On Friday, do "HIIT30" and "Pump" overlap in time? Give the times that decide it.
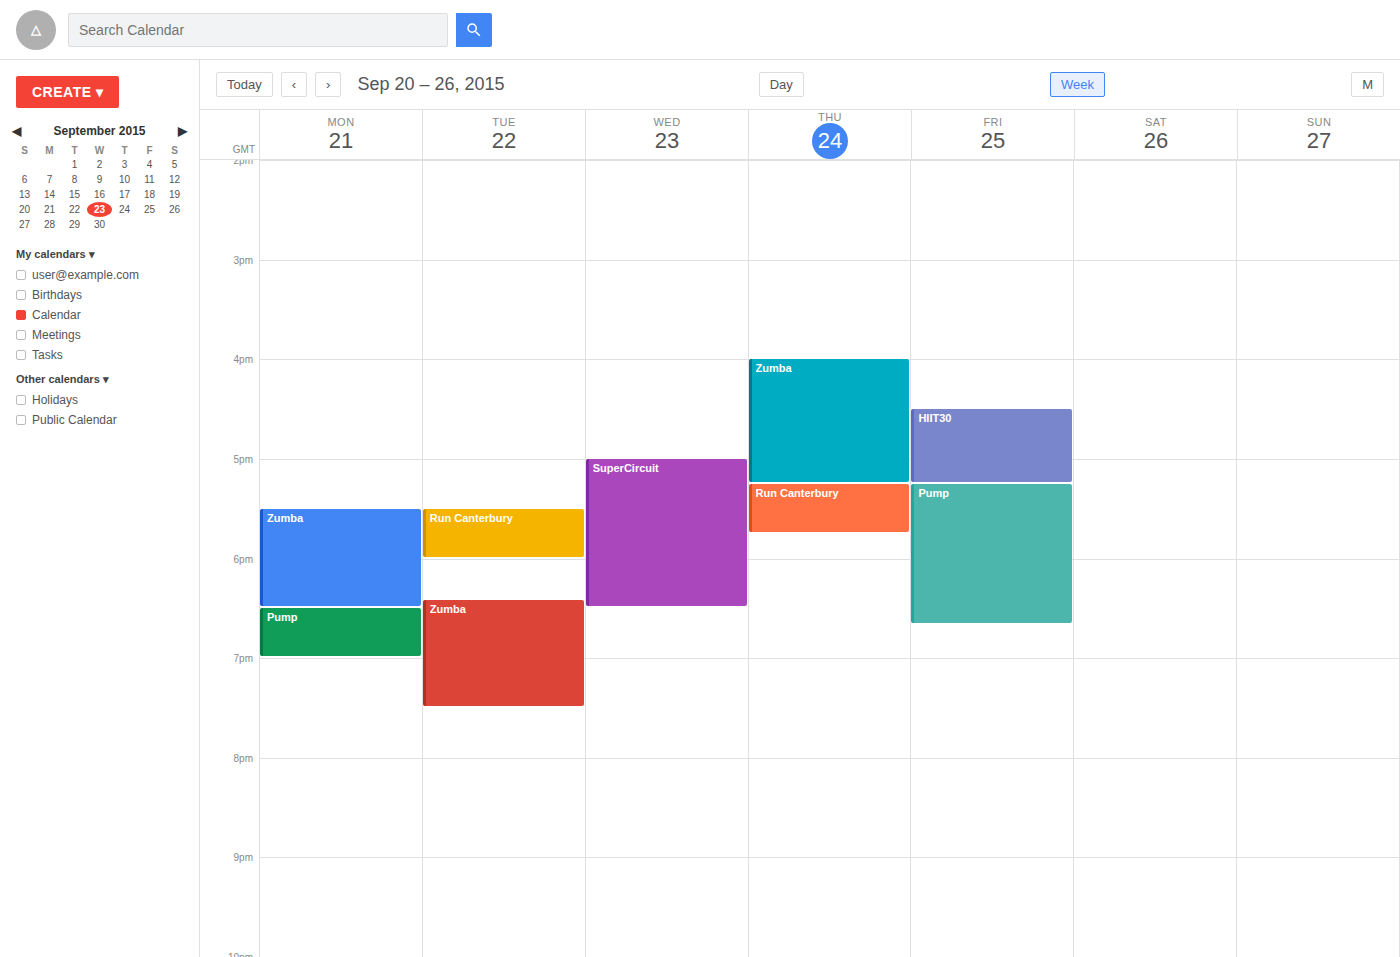
"HIIT30" ends at 5:15 PM, exactly when "Pump" starts -- they touch but do not overlap.